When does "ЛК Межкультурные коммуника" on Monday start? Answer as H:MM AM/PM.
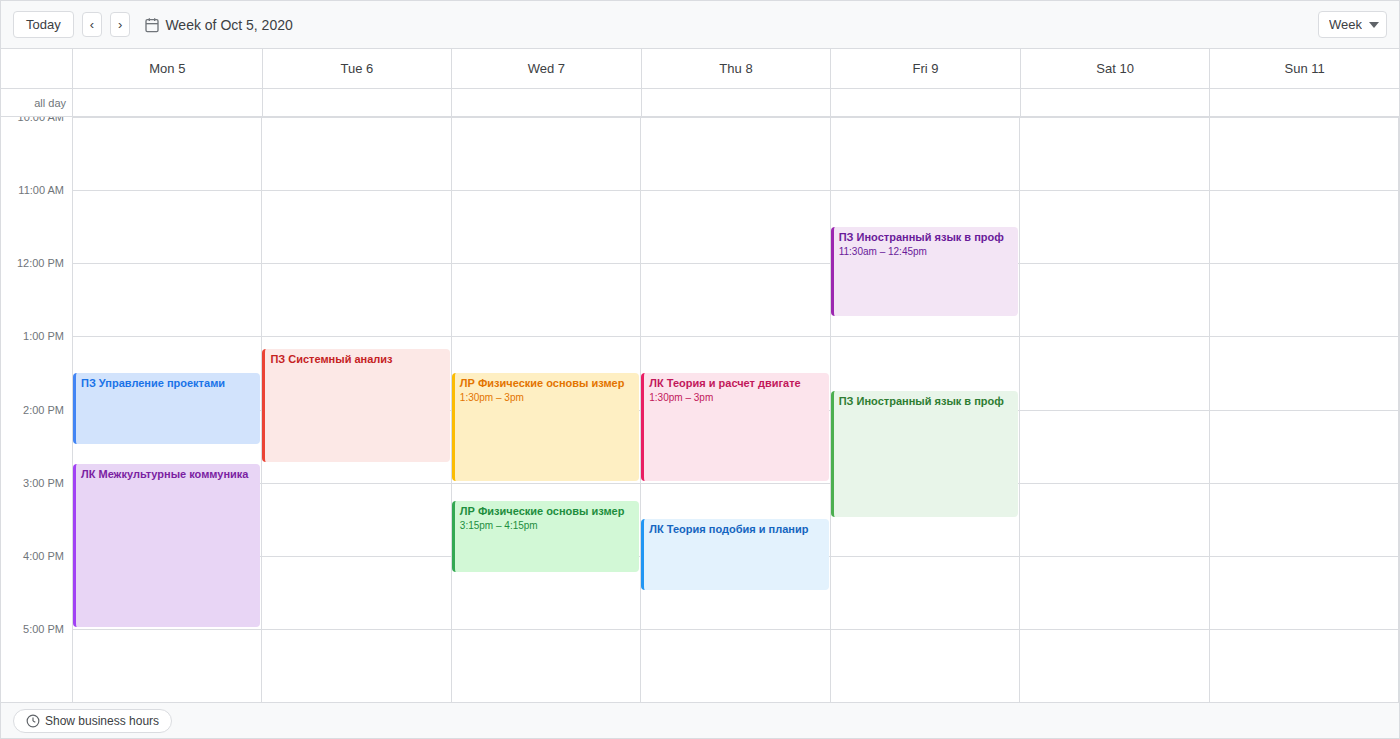
2:45 PM